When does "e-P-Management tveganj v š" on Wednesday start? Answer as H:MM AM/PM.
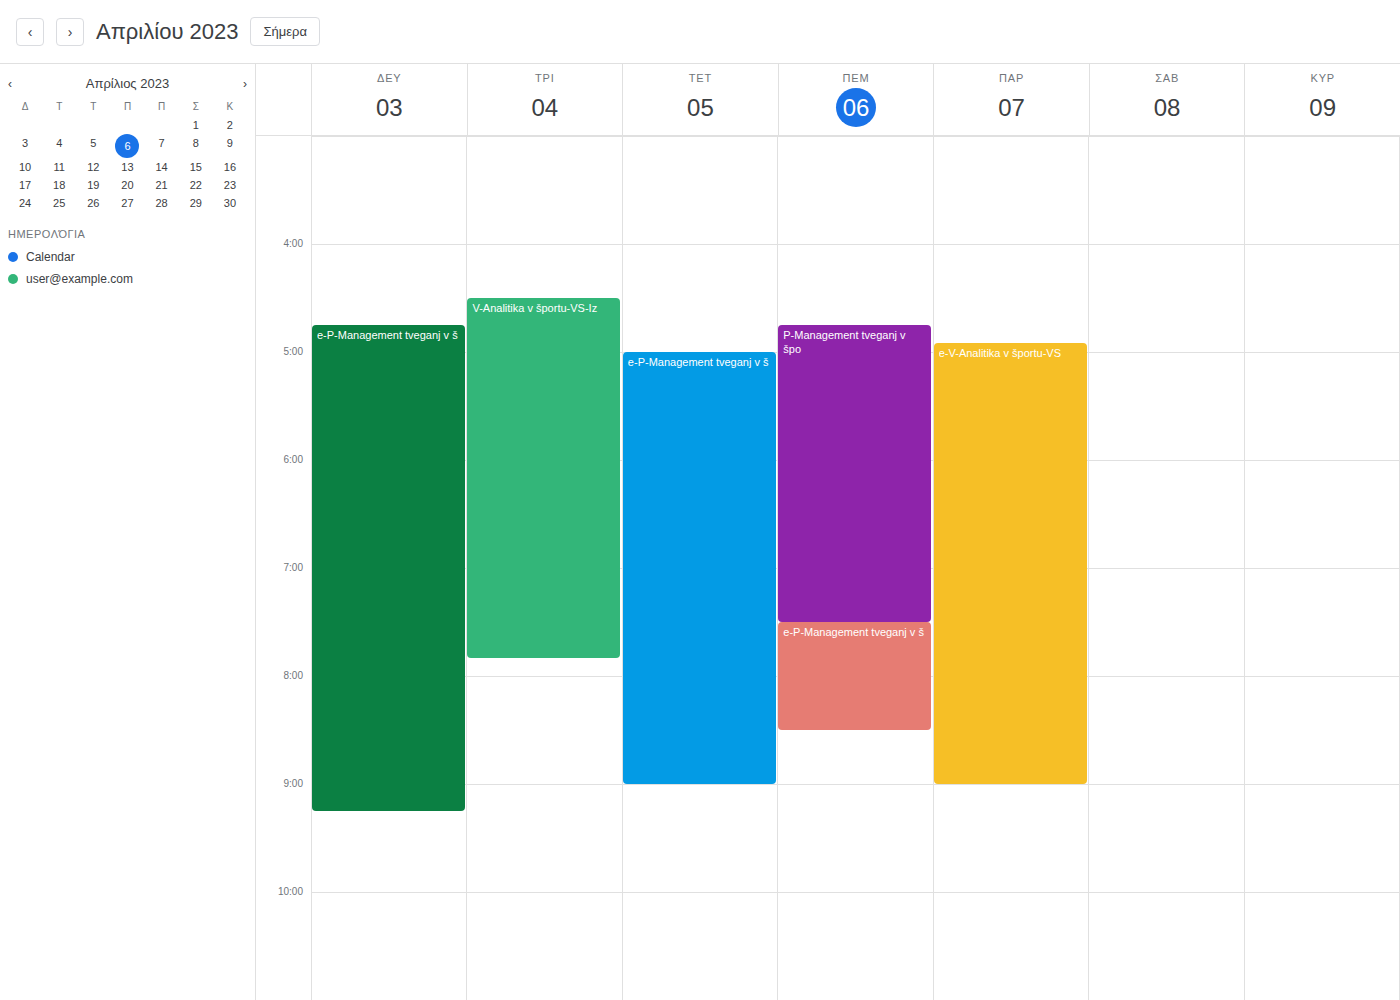
5:00 PM